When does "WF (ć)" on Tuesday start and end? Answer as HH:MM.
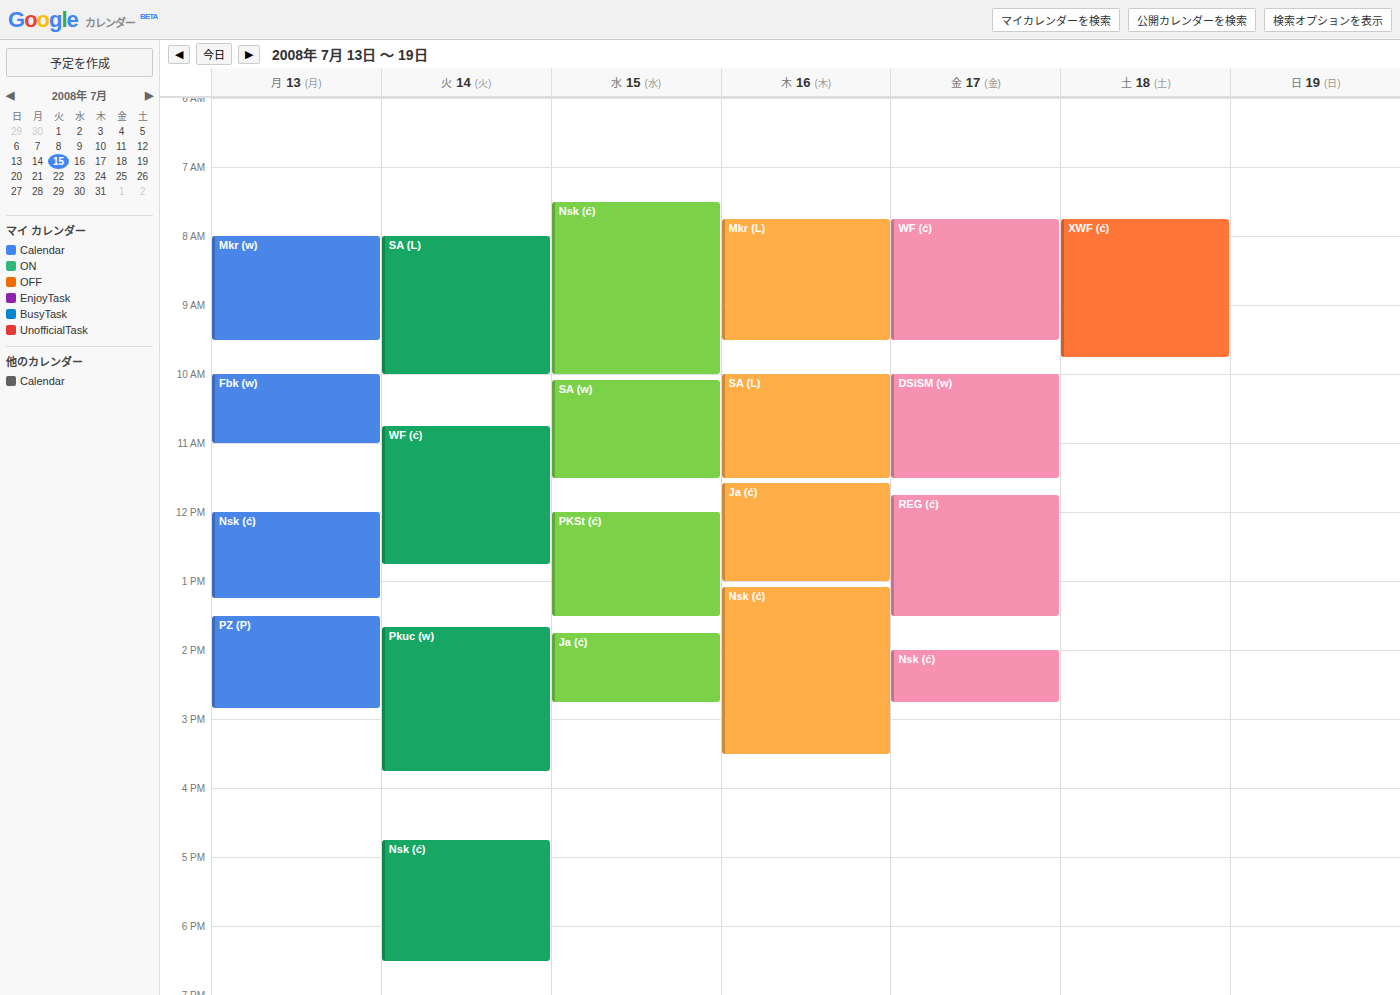
10:45 to 12:45